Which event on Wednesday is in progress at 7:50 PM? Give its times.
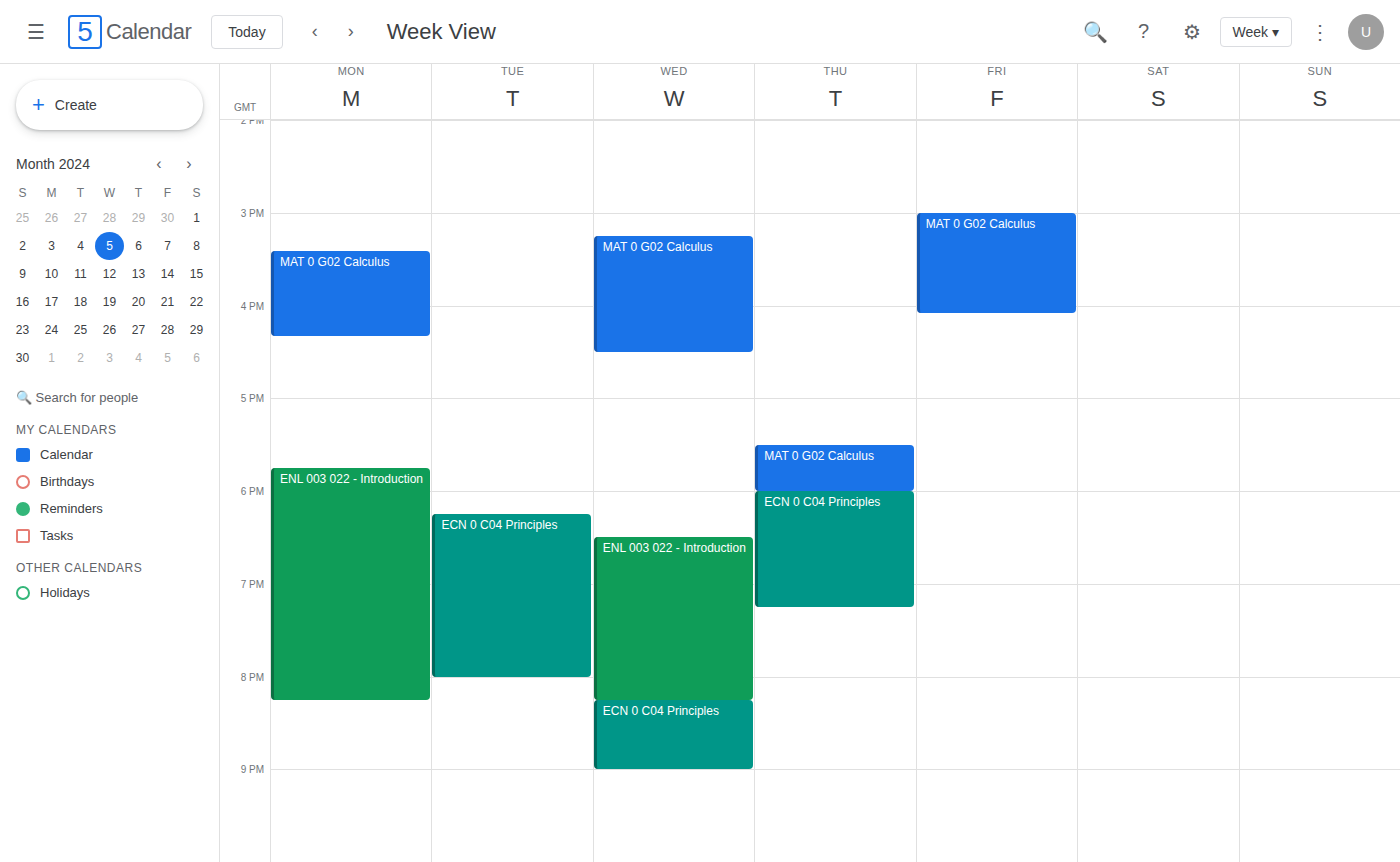
"ENL 003 022 - Introduction", 6:30 PM to 8:15 PM